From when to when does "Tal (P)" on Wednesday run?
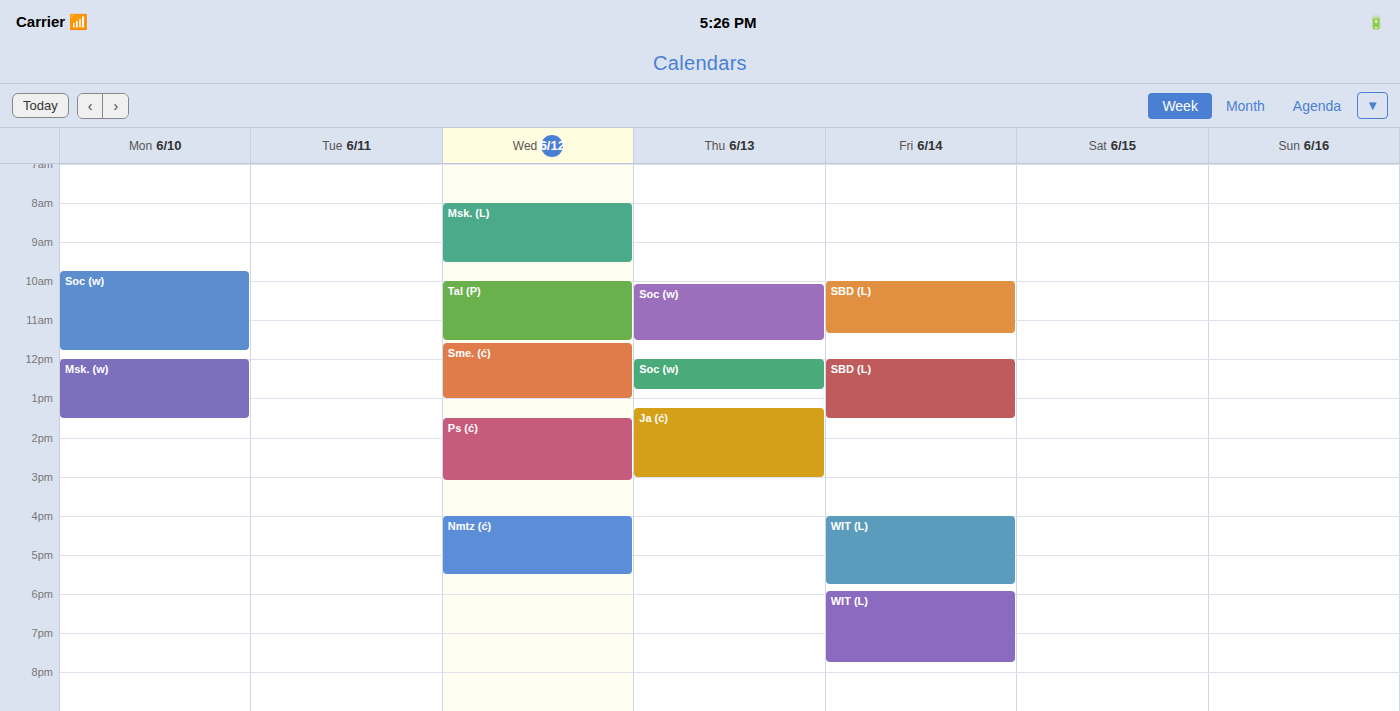
10:00 AM to 11:30 AM